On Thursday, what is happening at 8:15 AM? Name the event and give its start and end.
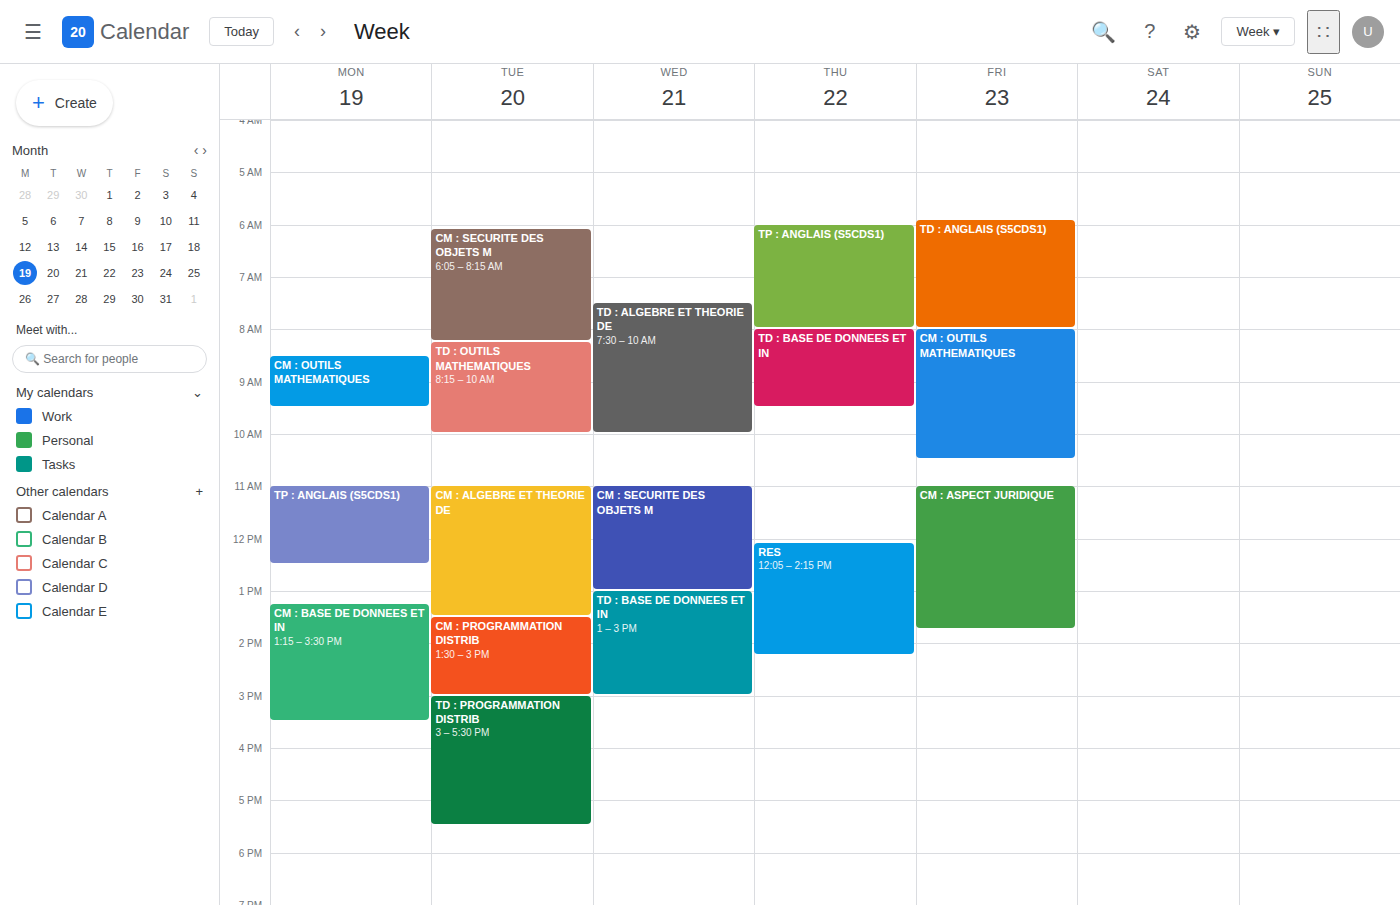
"TD : BASE DE DONNEES ET IN", 8:00 AM to 9:30 AM